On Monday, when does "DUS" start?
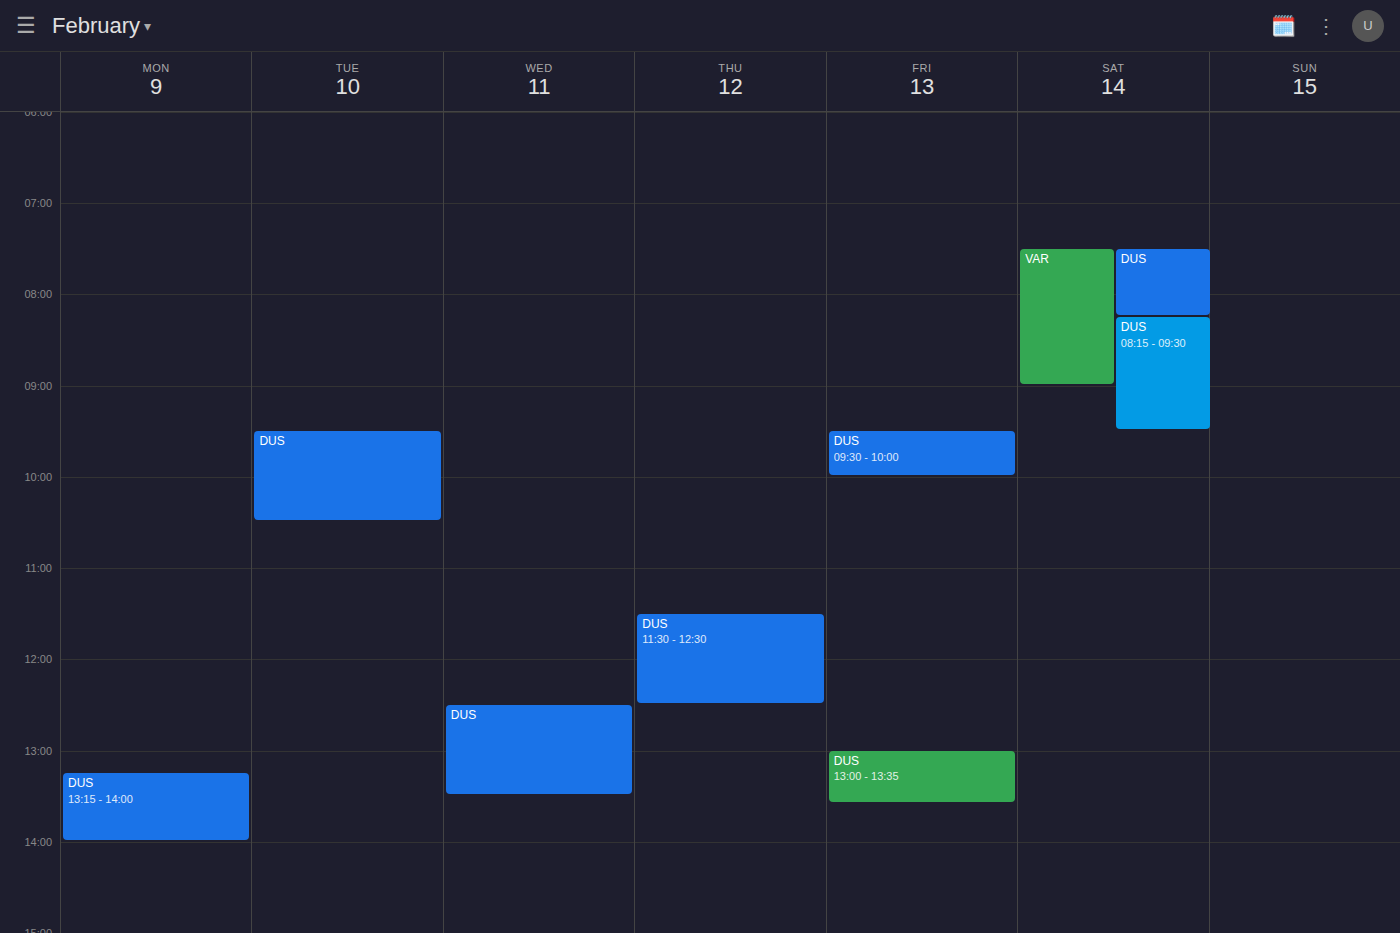
1:15 PM